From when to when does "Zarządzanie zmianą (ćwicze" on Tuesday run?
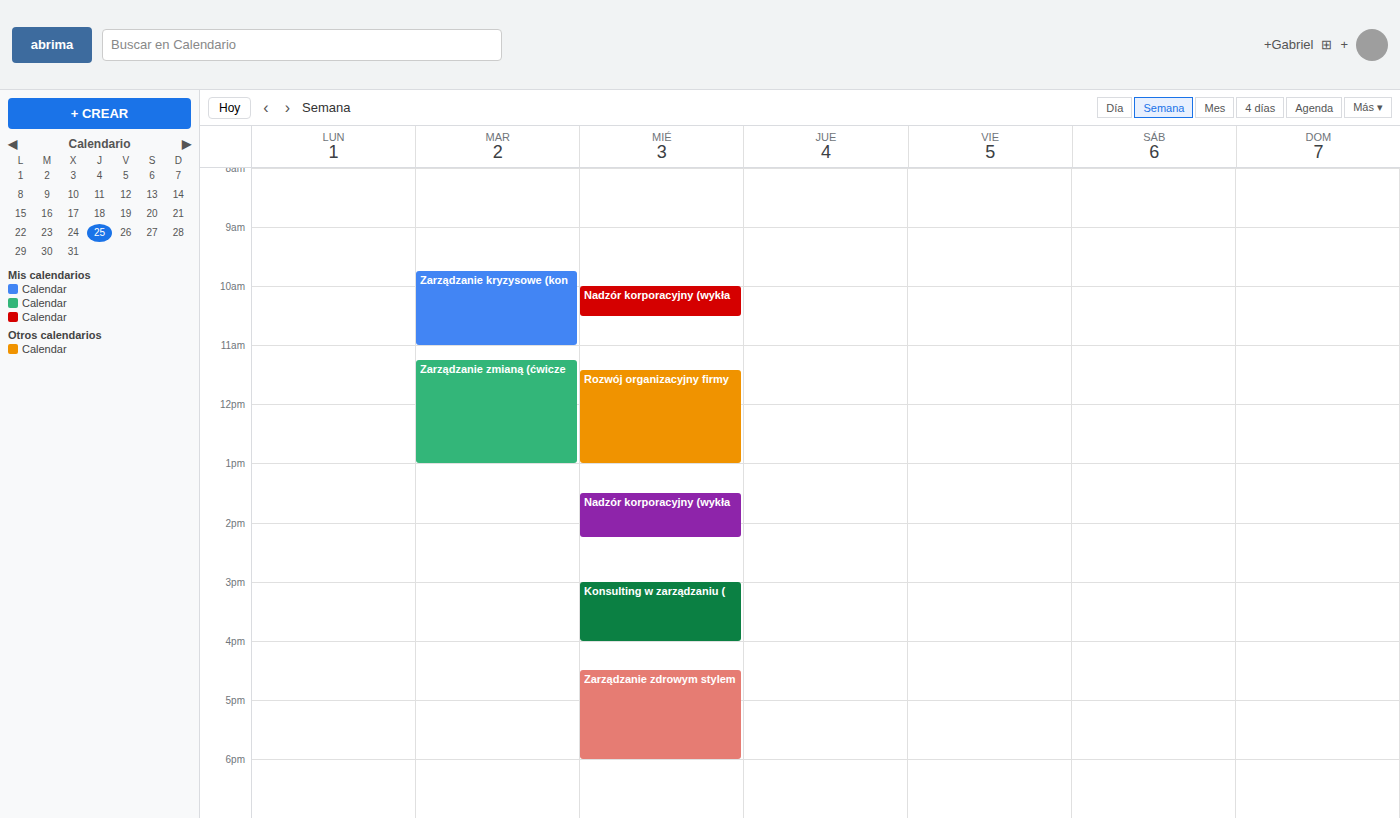
11:15 AM to 1:00 PM